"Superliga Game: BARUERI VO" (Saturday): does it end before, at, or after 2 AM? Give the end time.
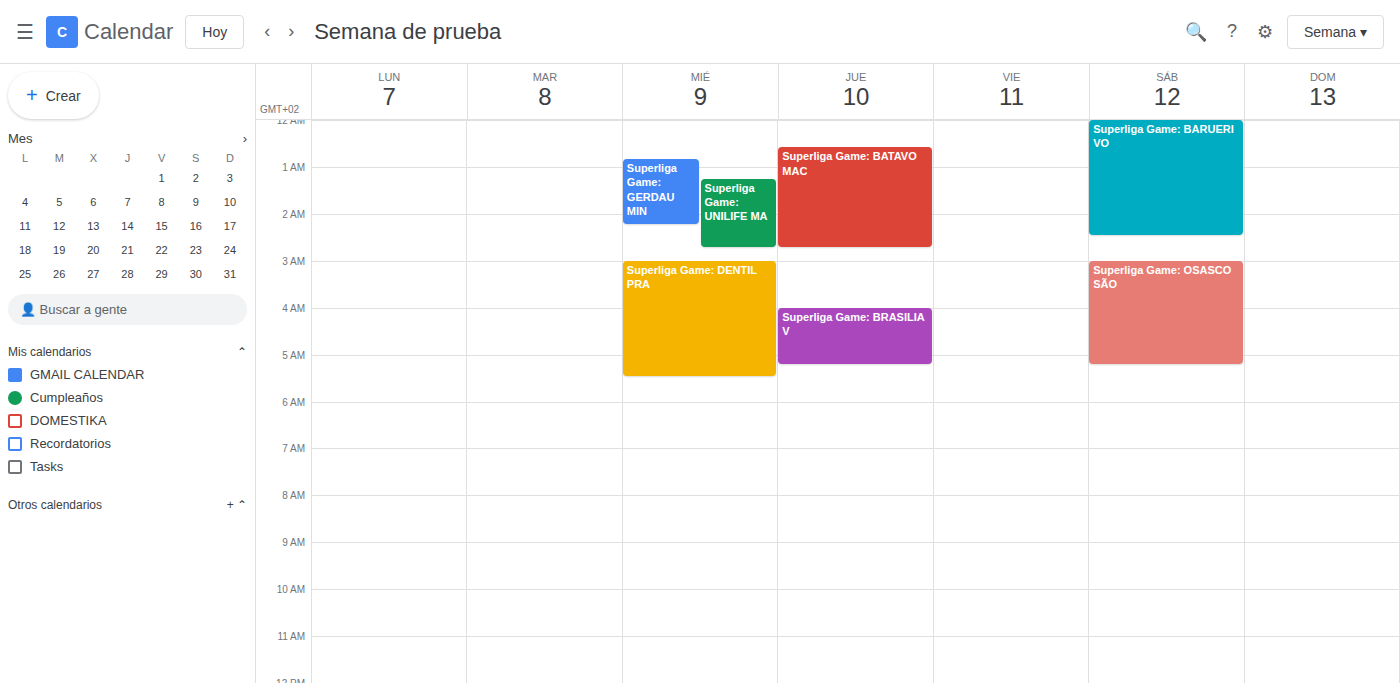
2:30 AM -- after 2 AM, 30 minutes below the 2 AM line.